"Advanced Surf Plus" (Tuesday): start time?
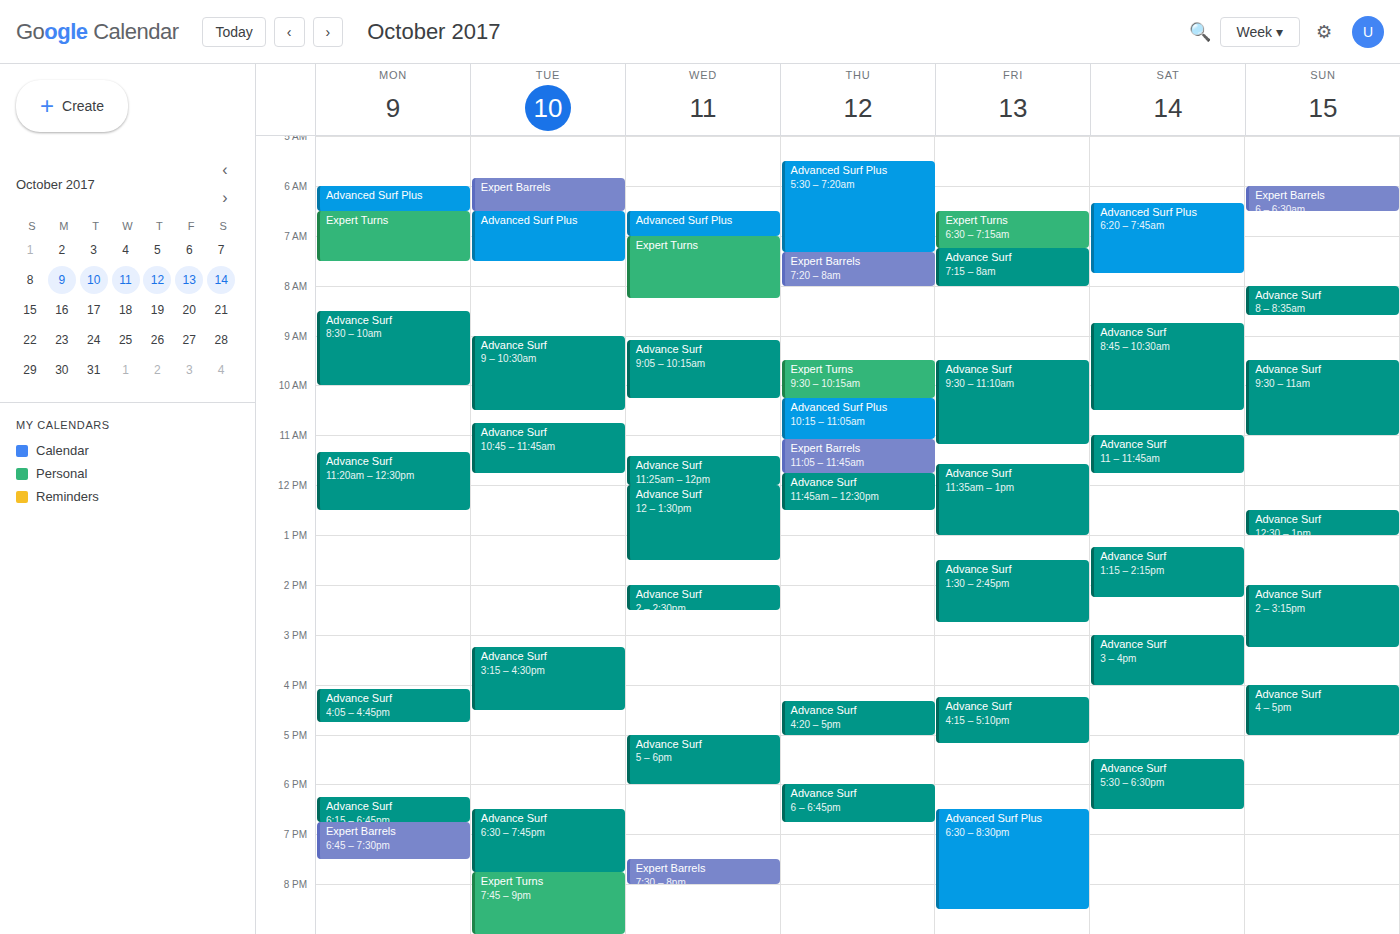
6:30 AM